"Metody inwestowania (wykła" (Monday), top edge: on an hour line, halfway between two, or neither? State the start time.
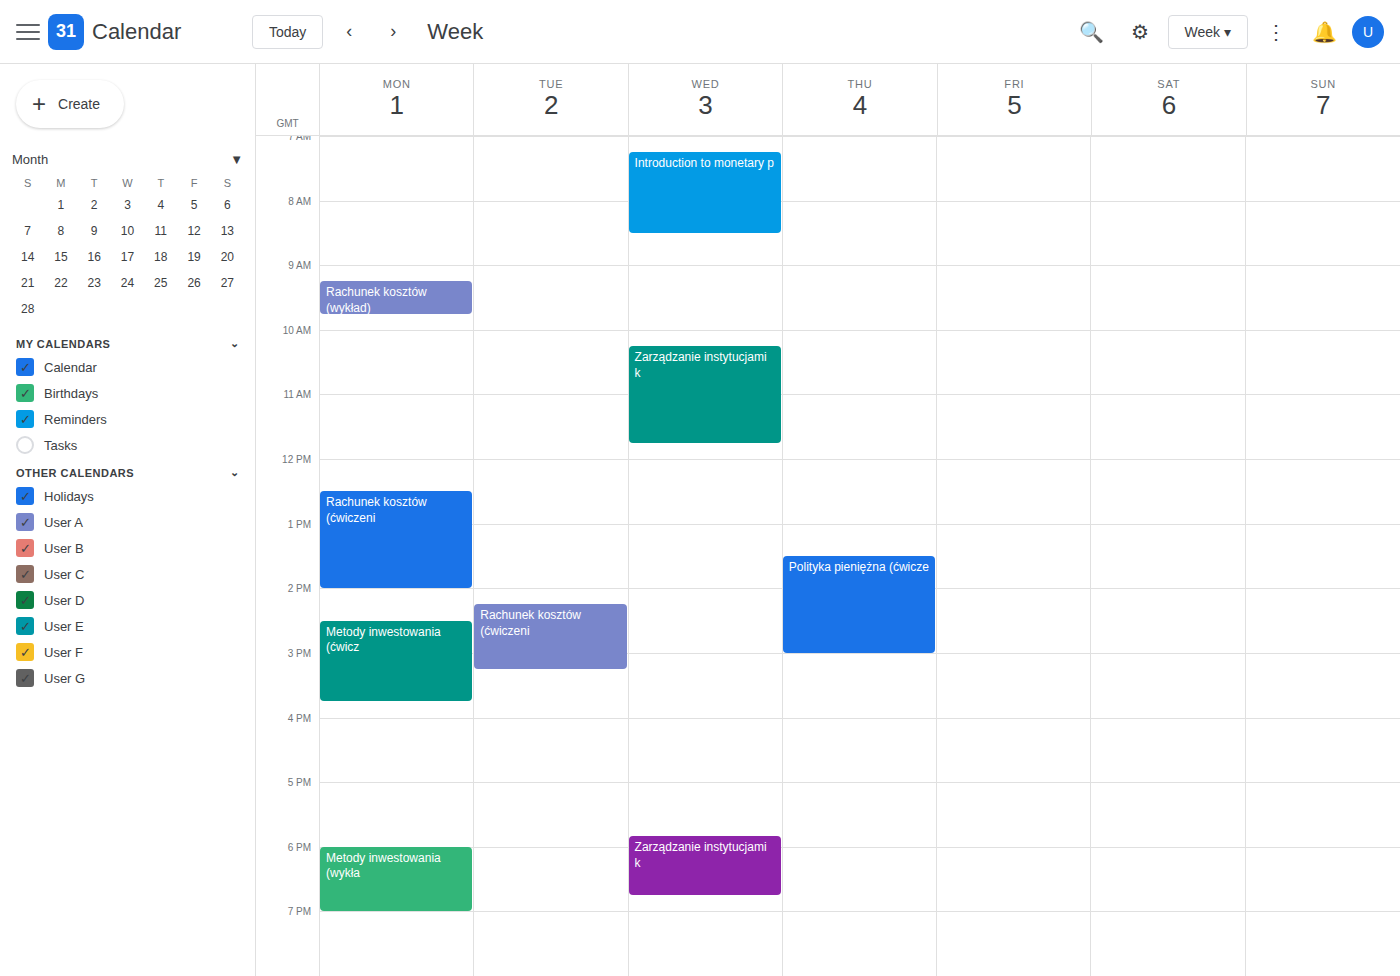
6:00 PM -- exactly on the 6 PM line.